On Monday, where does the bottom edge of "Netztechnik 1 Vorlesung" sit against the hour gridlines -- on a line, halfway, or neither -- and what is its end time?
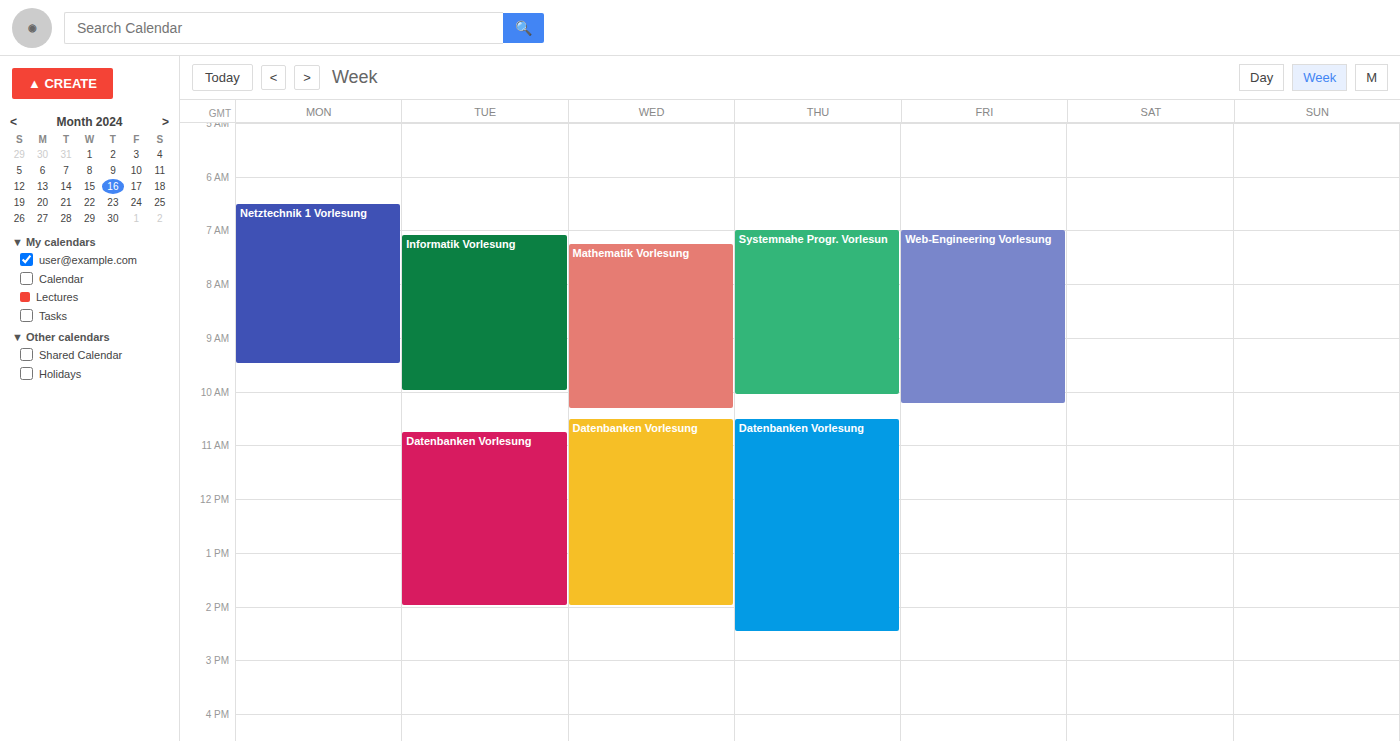
9:30 AM -- halfway between the 9 AM and 10 AM lines.